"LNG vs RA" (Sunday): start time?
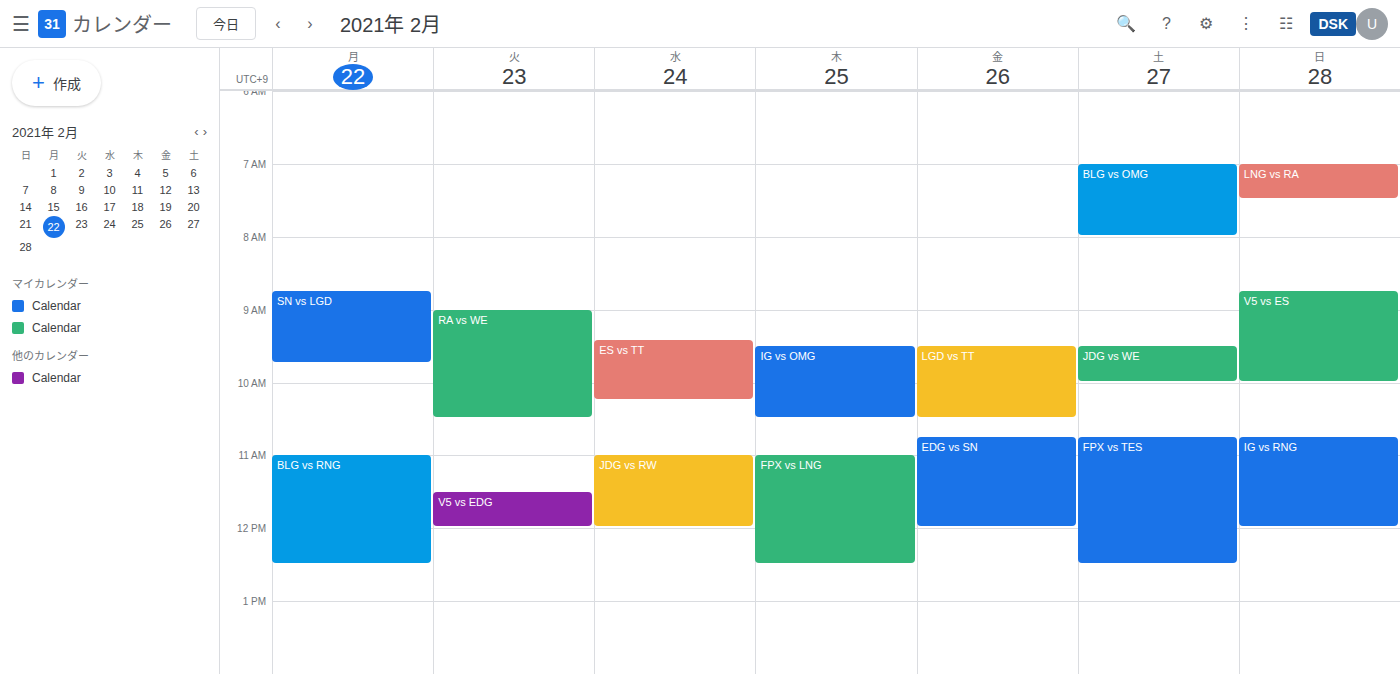
7:00 AM